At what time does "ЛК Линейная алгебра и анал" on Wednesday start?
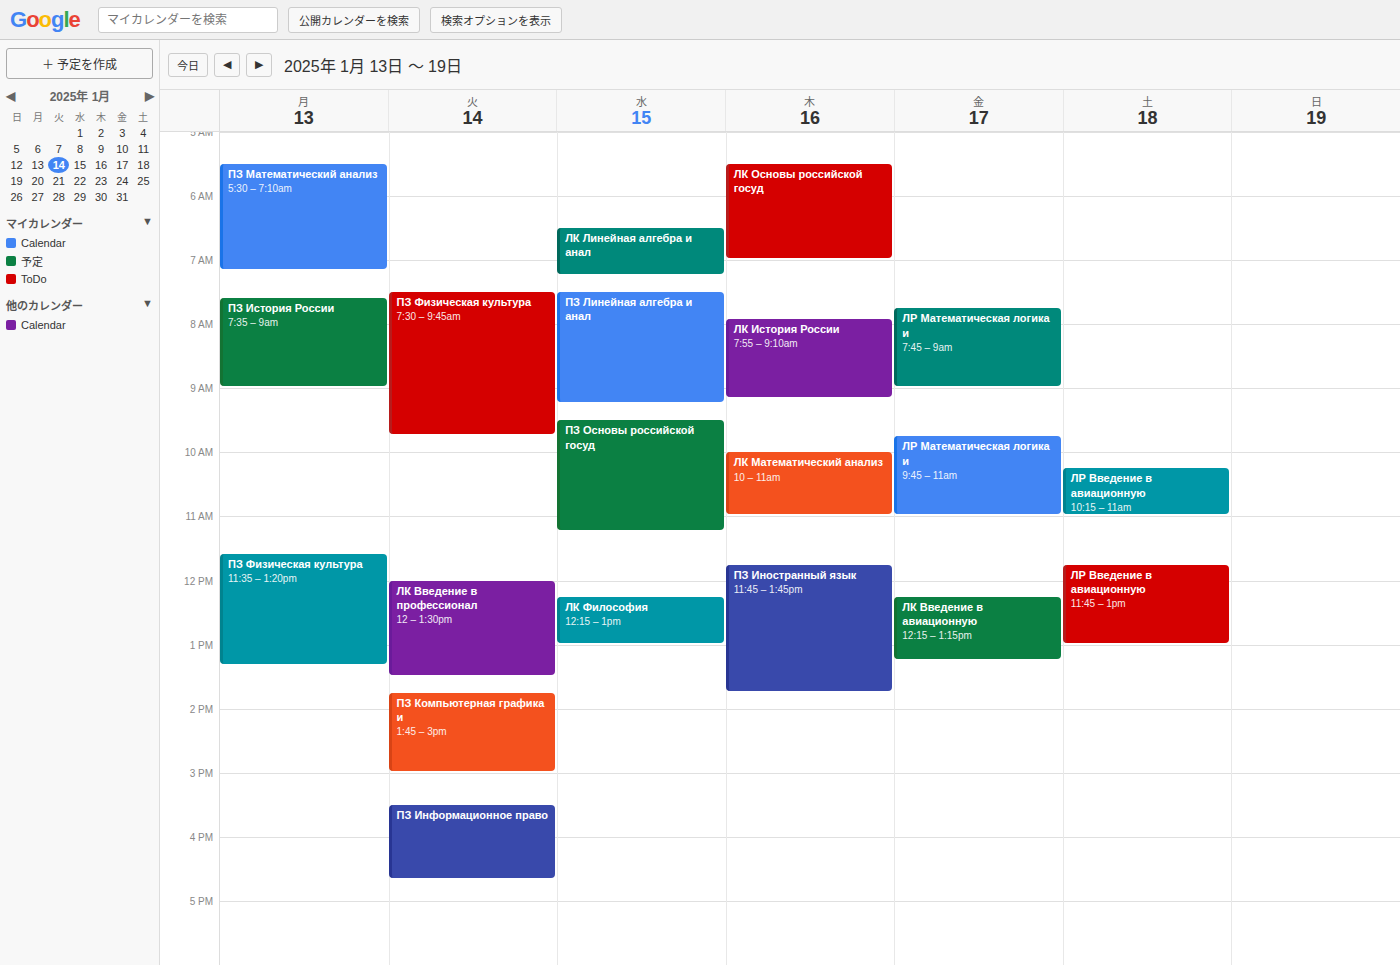
6:30 AM